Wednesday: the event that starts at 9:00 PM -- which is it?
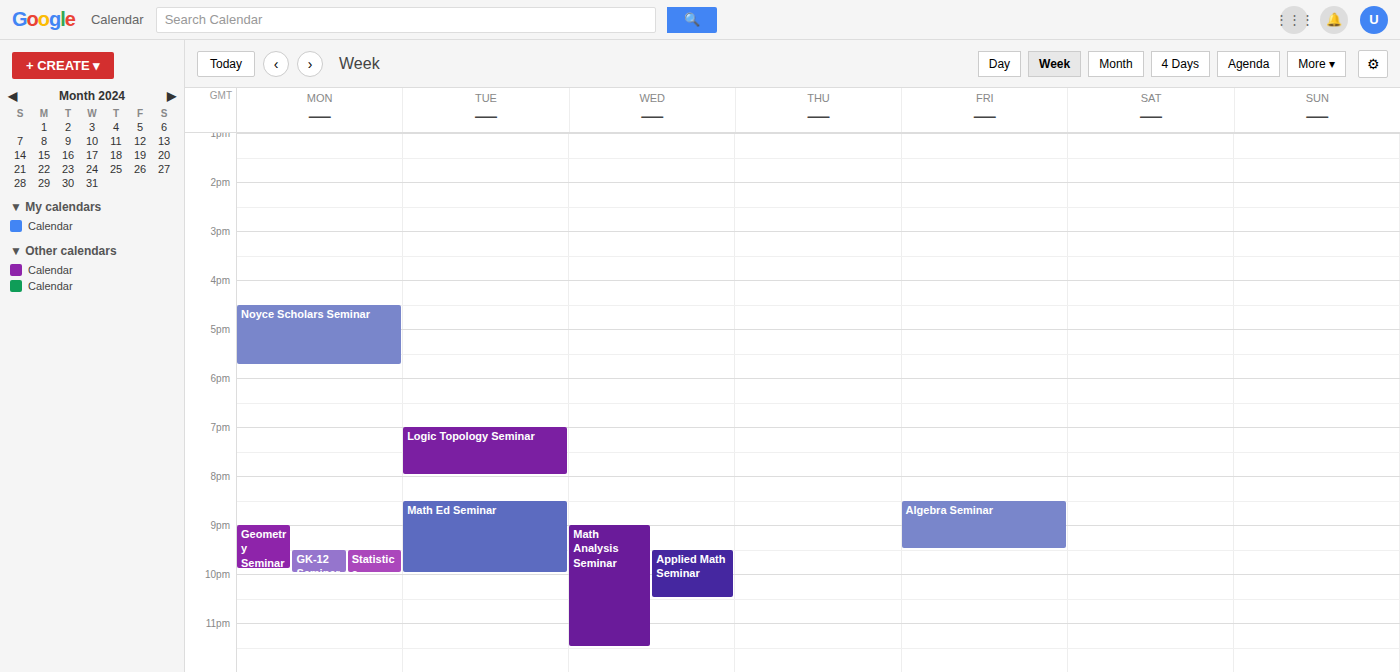
"Math Analysis Seminar"